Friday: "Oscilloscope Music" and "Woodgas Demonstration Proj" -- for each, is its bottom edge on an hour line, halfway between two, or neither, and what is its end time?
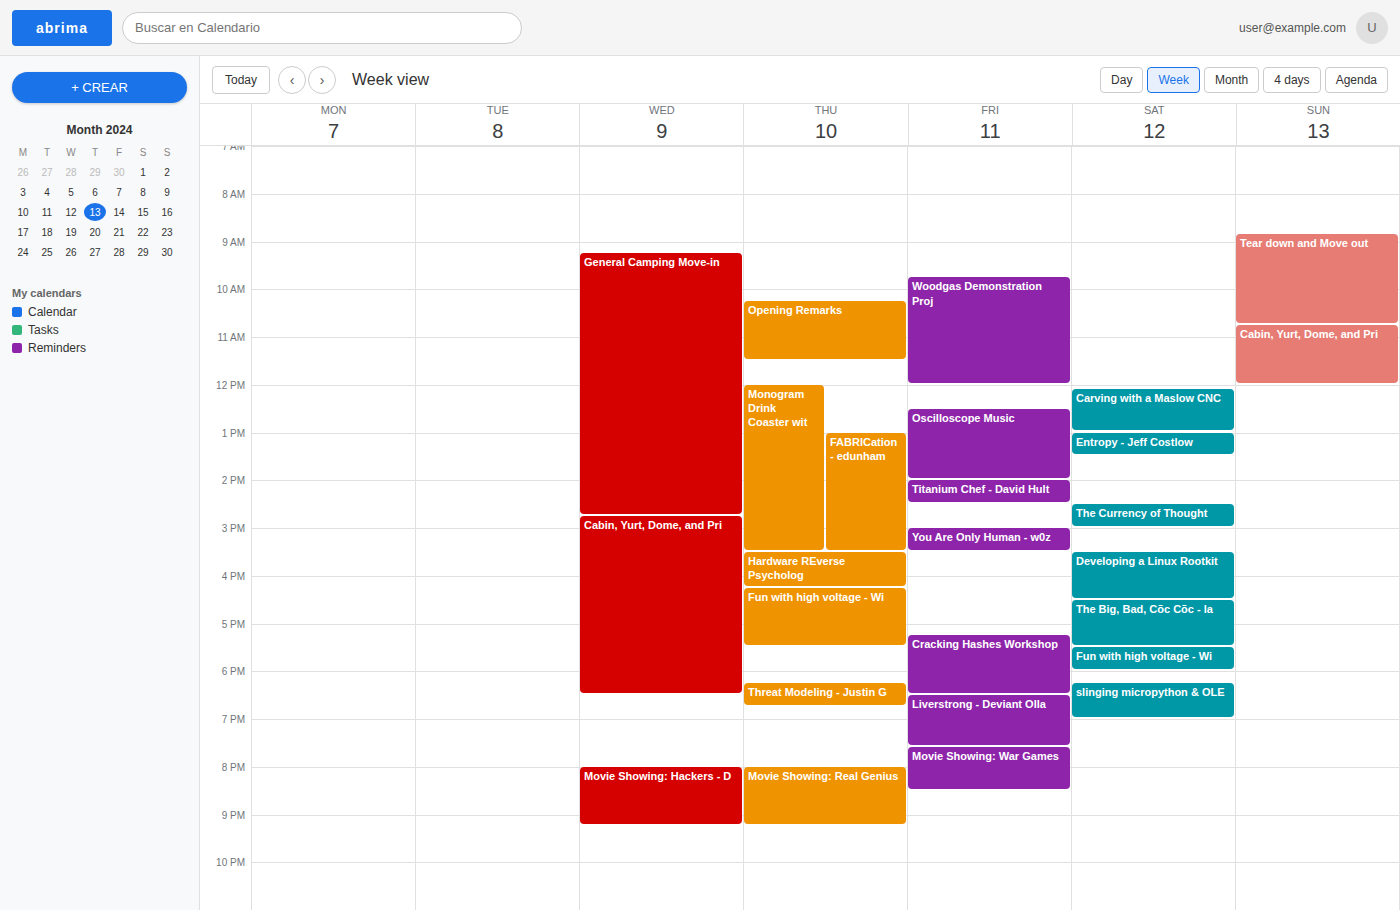
"Oscilloscope Music": 14:00, exactly on the 14:00 line. "Woodgas Demonstration Proj": 12:00, exactly on the 12:00 line.